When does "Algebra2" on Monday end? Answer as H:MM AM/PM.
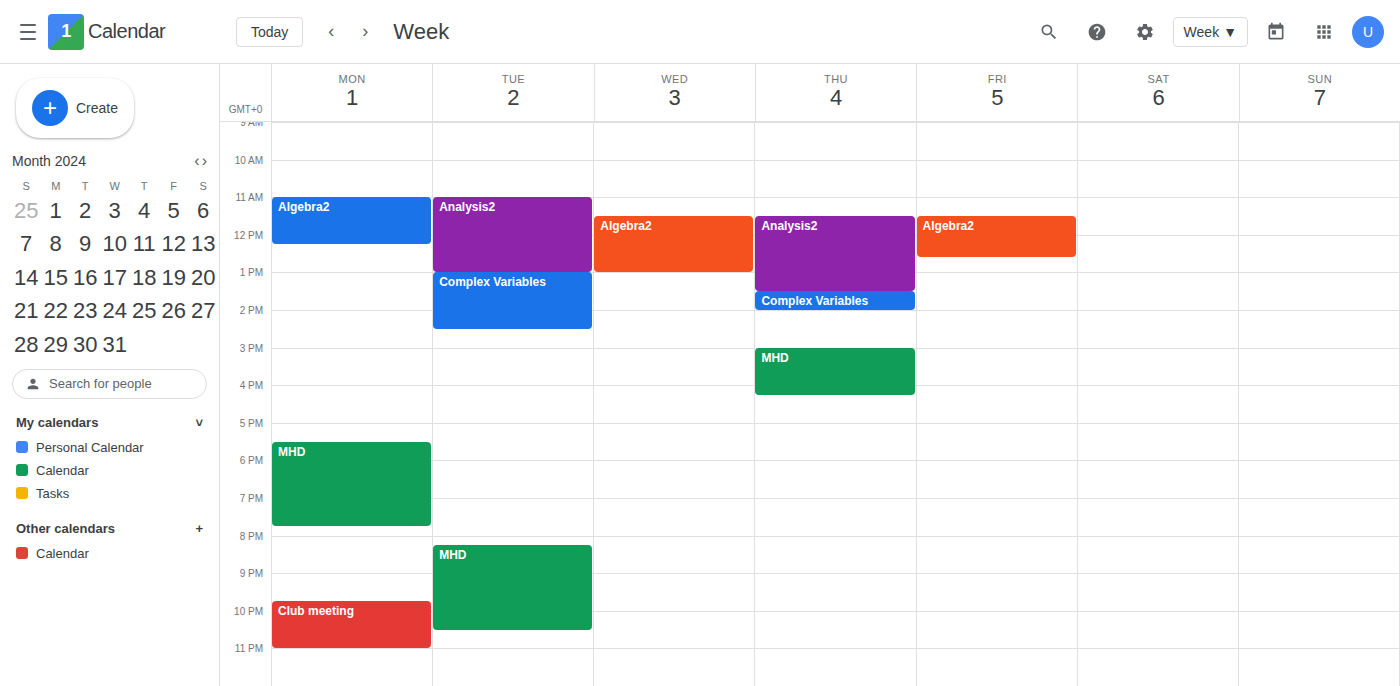
12:15 PM